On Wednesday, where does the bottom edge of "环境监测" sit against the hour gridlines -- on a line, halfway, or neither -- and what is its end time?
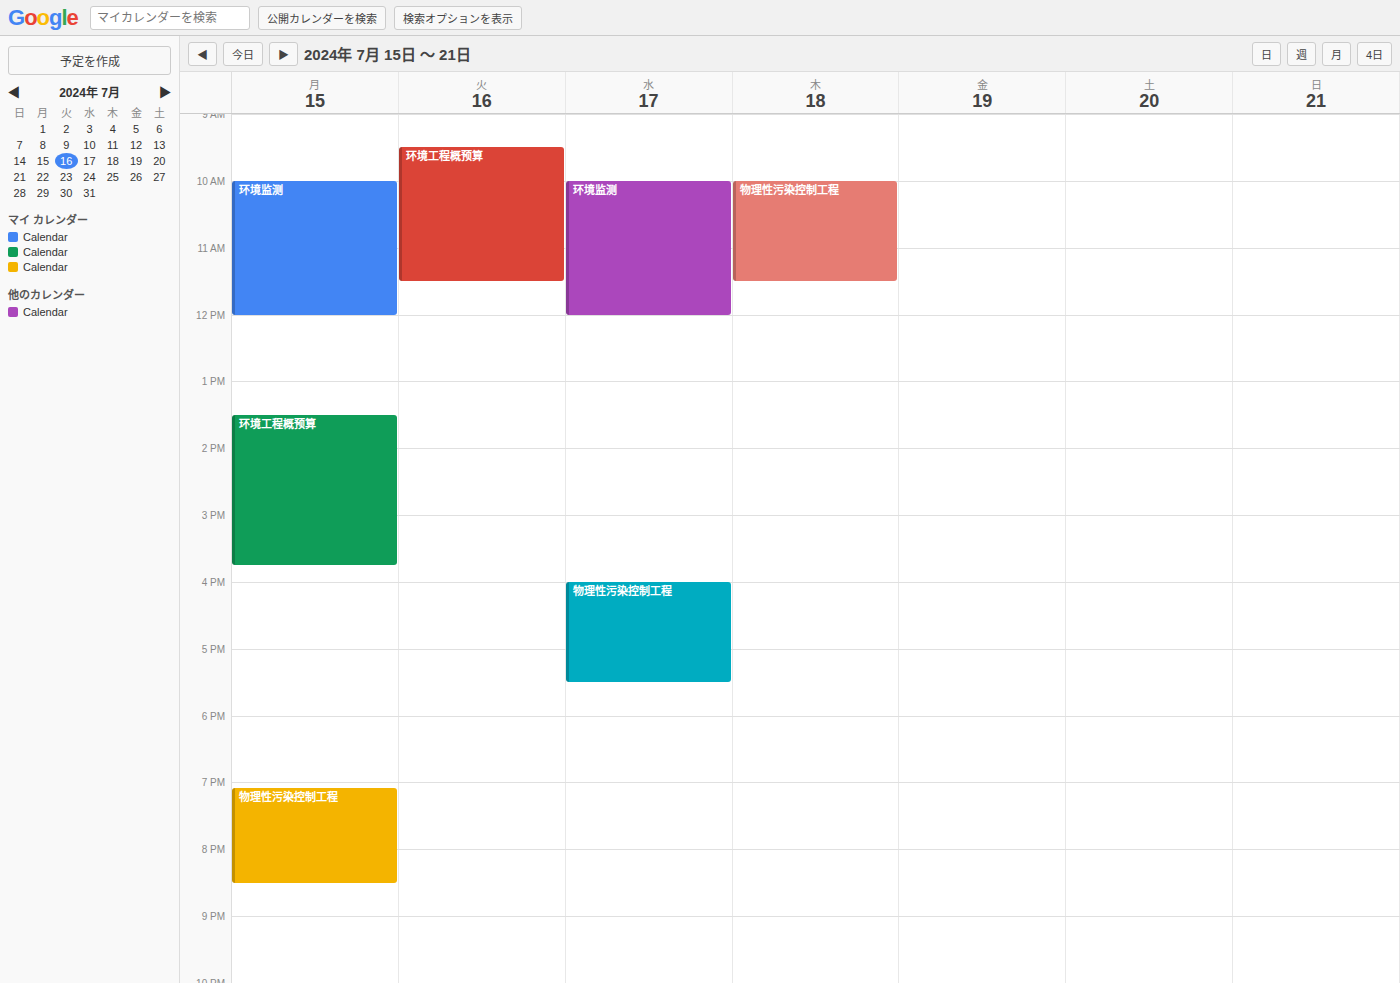
12:00 PM -- exactly on the 12 PM line.